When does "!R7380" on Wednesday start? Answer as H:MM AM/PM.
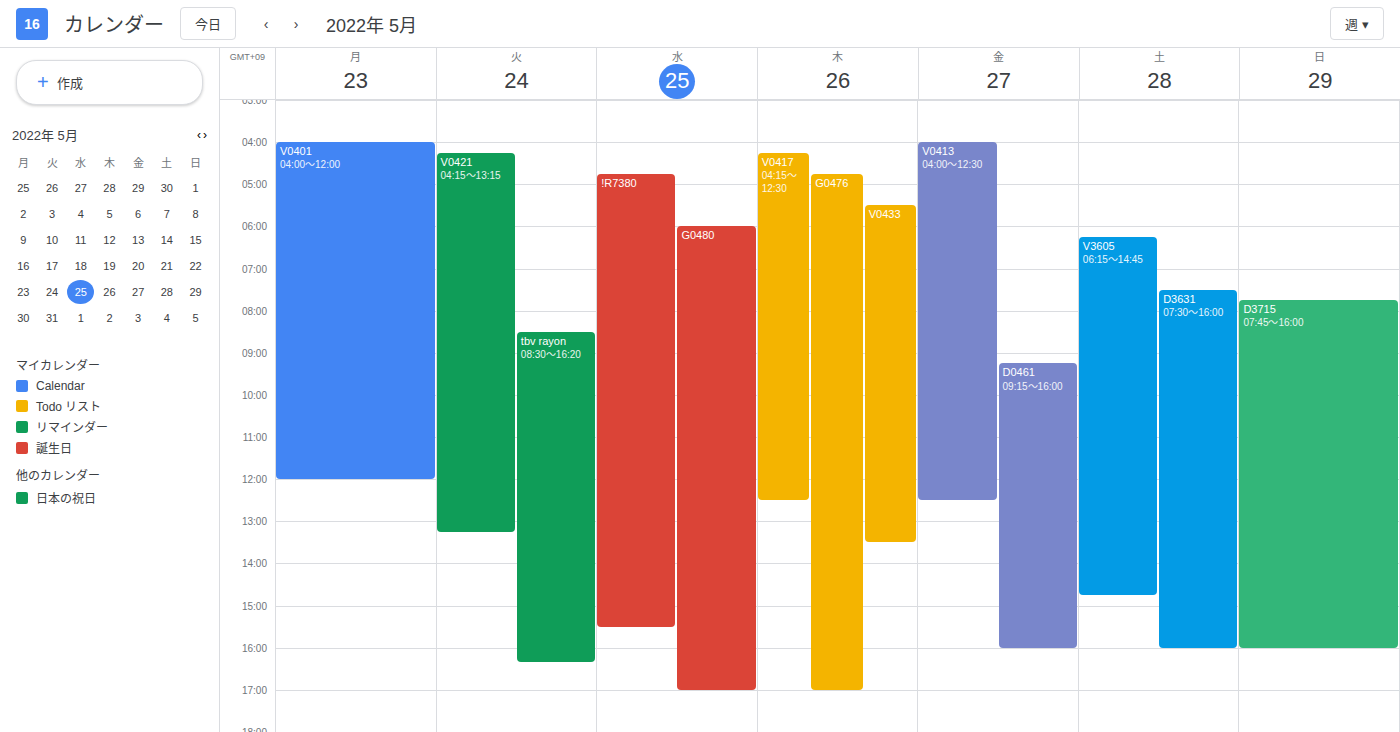
4:45 AM